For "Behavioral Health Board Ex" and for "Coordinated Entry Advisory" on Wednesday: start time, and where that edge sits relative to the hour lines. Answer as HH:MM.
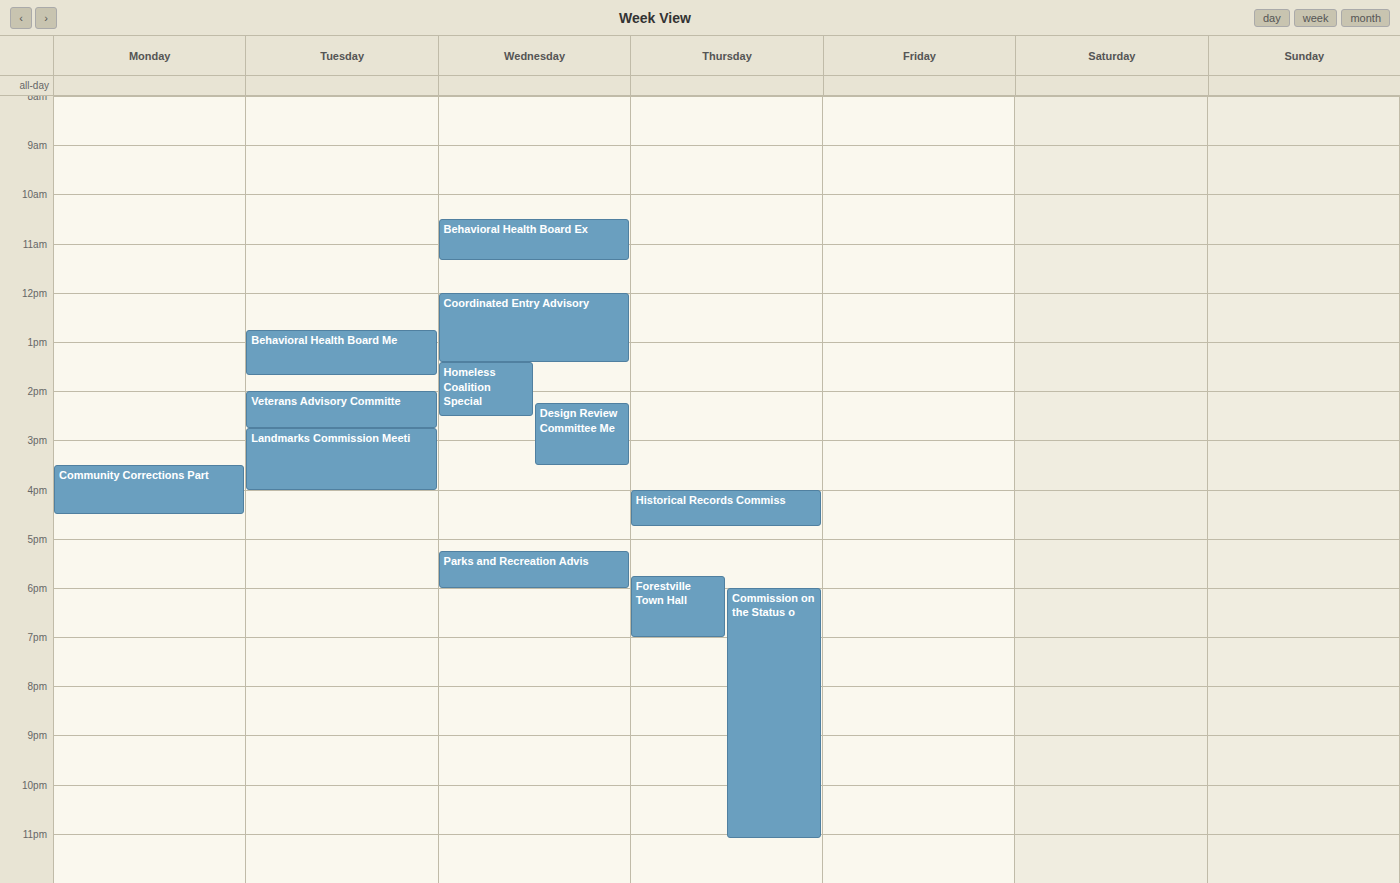
"Behavioral Health Board Ex": 10:30, halfway between the 10:00 and 11:00 lines. "Coordinated Entry Advisory": 12:00, exactly on the 12:00 line.